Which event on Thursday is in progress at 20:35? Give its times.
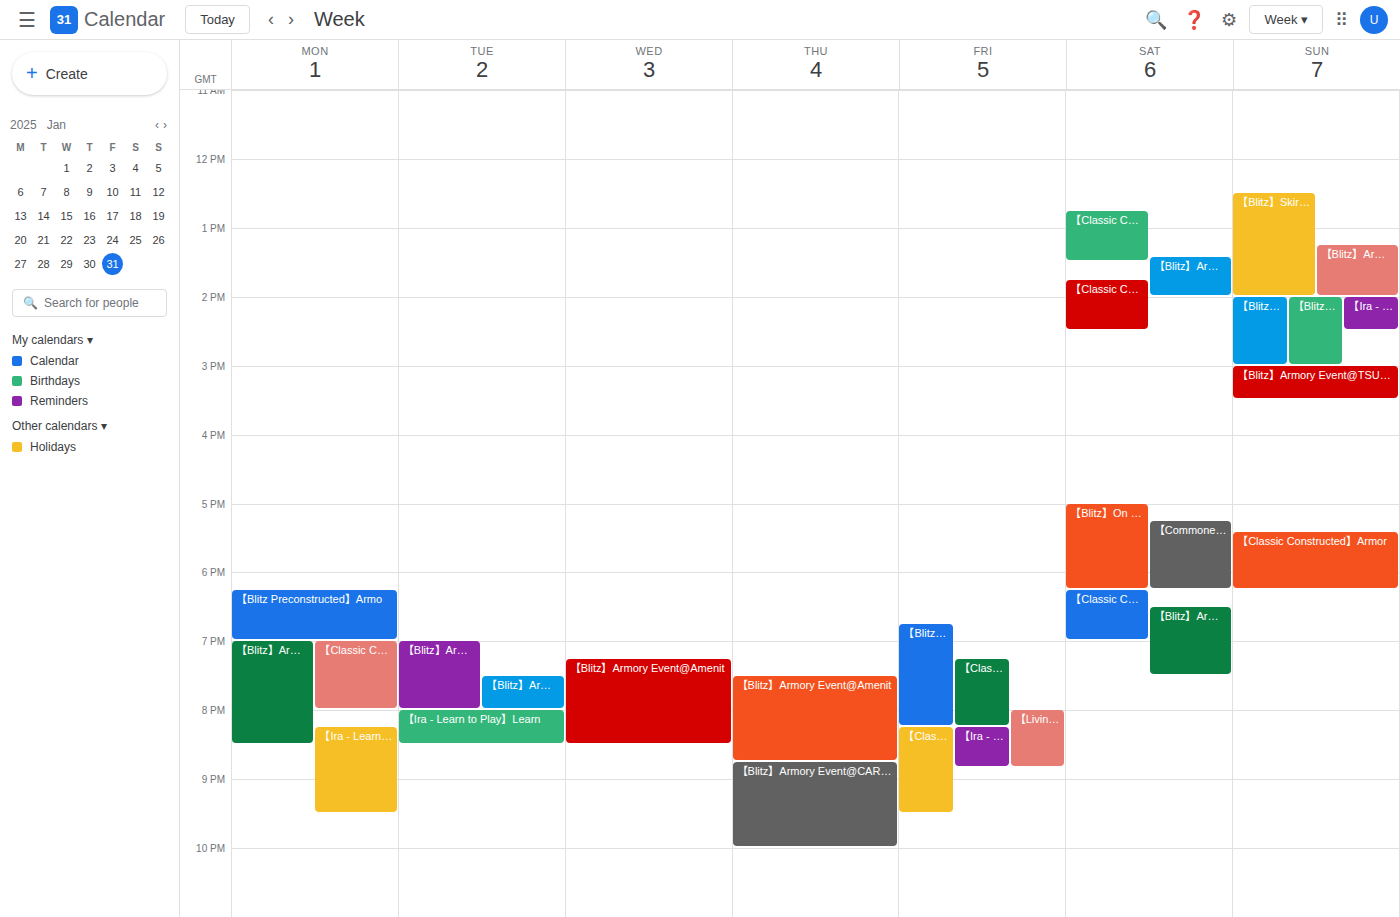
"【Blitz】Armory Event@Amenit", 19:30 to 20:45